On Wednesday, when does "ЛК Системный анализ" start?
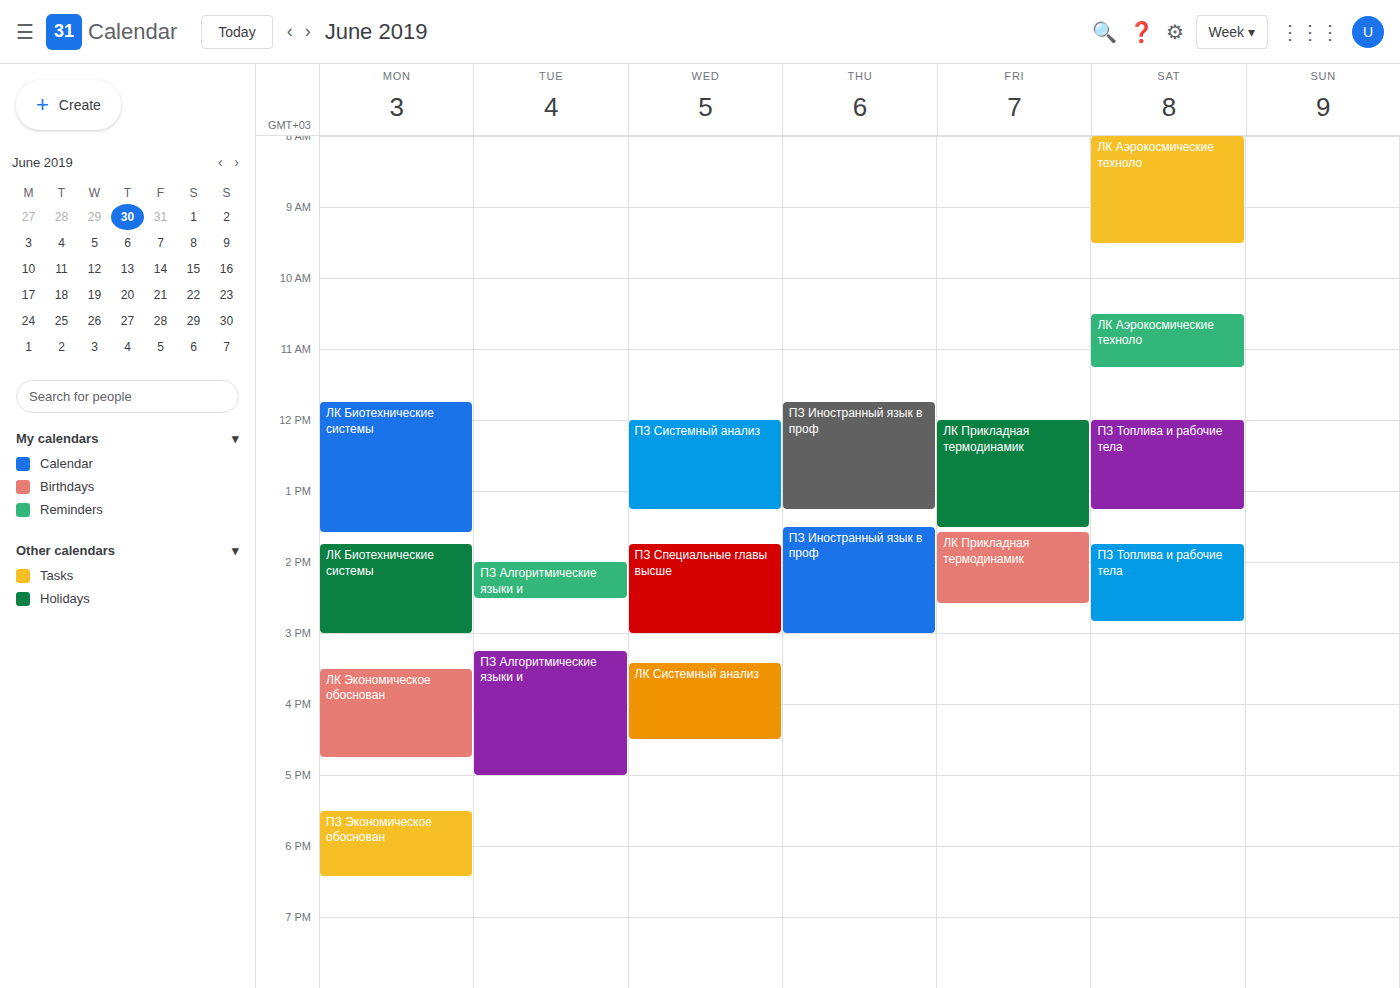
3:25 PM